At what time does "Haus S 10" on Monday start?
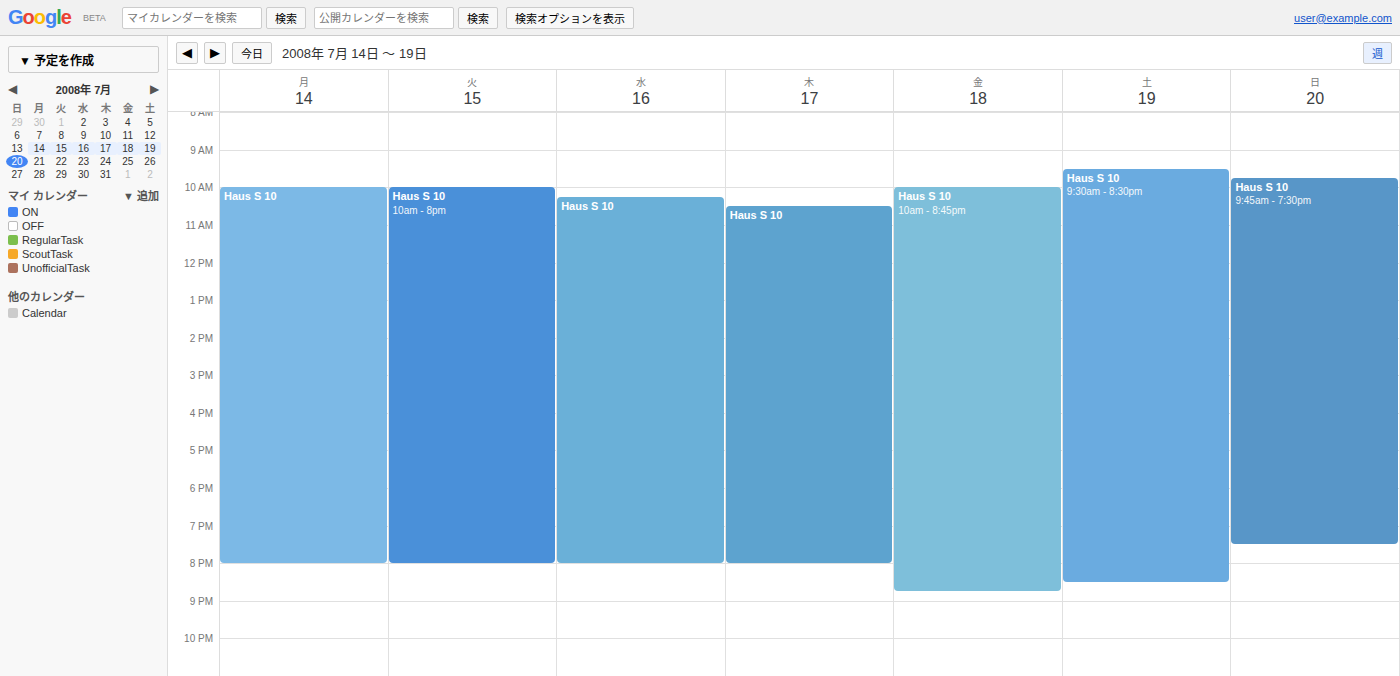
10:00 AM